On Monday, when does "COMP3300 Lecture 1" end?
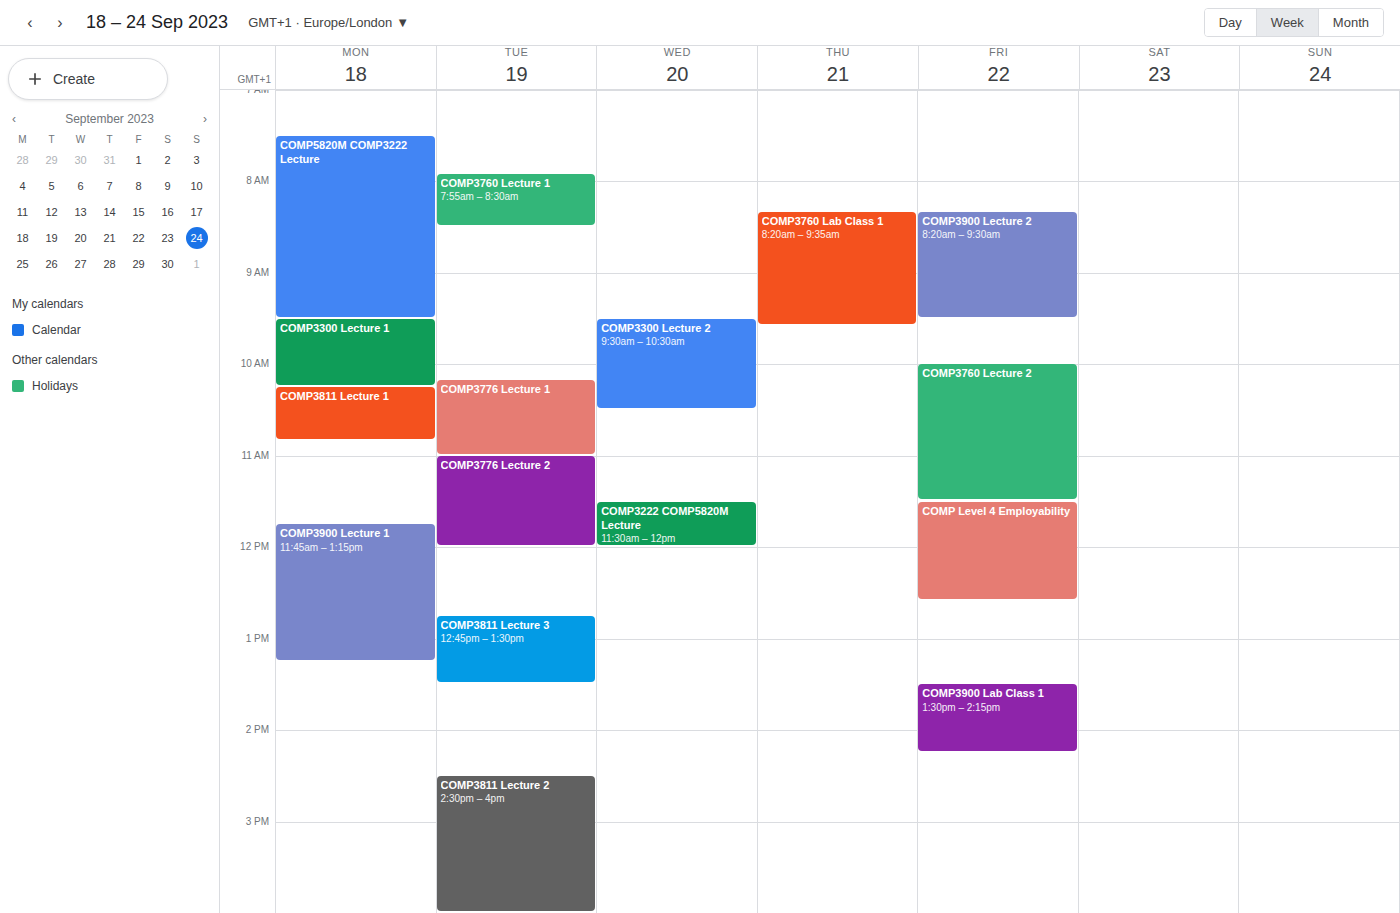
10:15 AM